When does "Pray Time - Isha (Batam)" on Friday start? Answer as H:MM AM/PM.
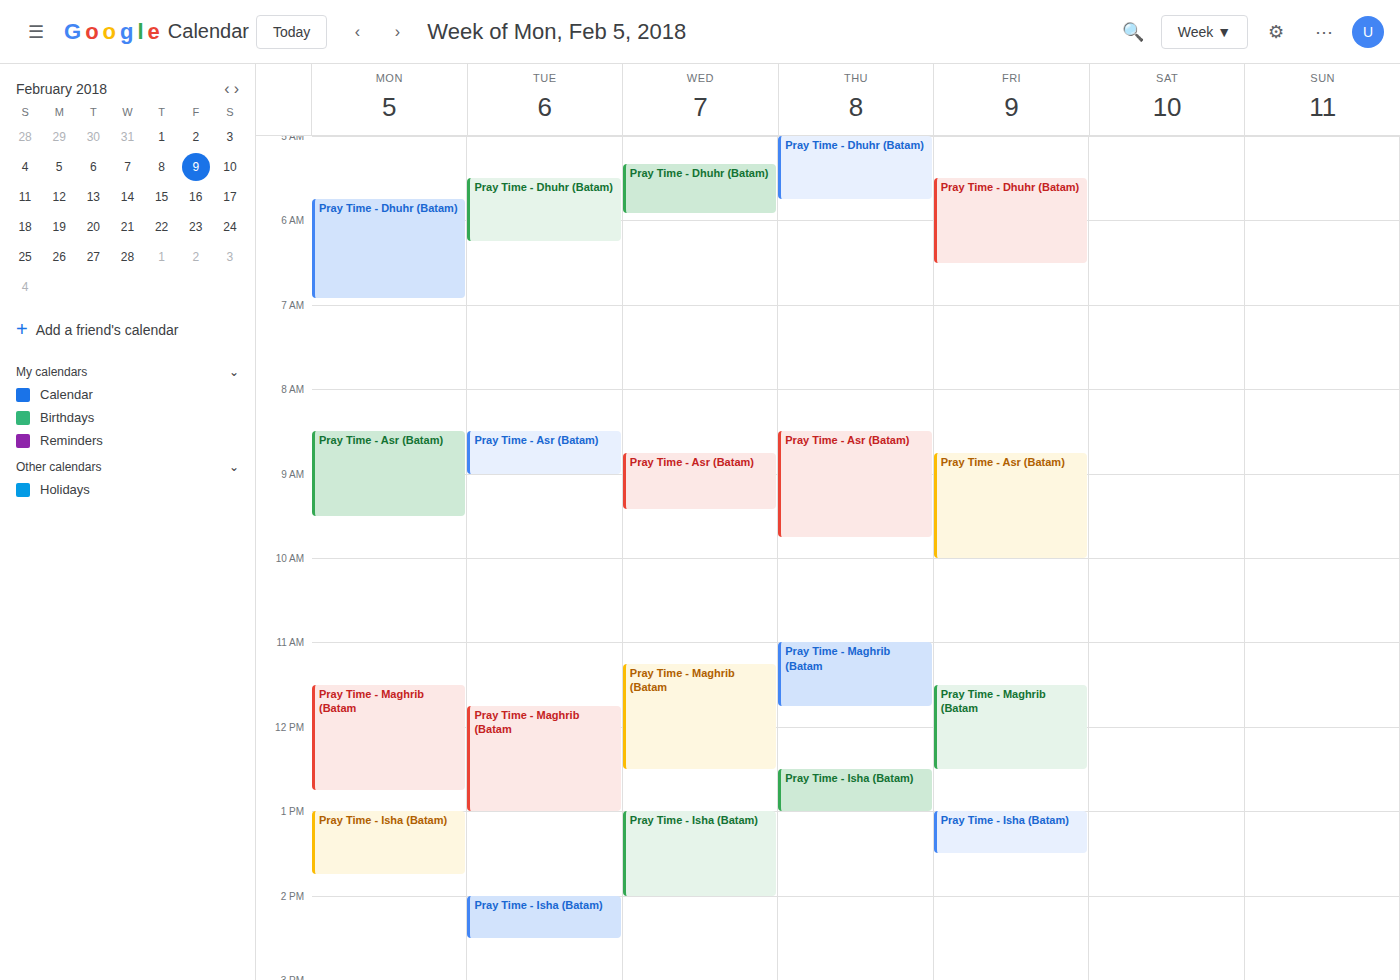
1:00 PM